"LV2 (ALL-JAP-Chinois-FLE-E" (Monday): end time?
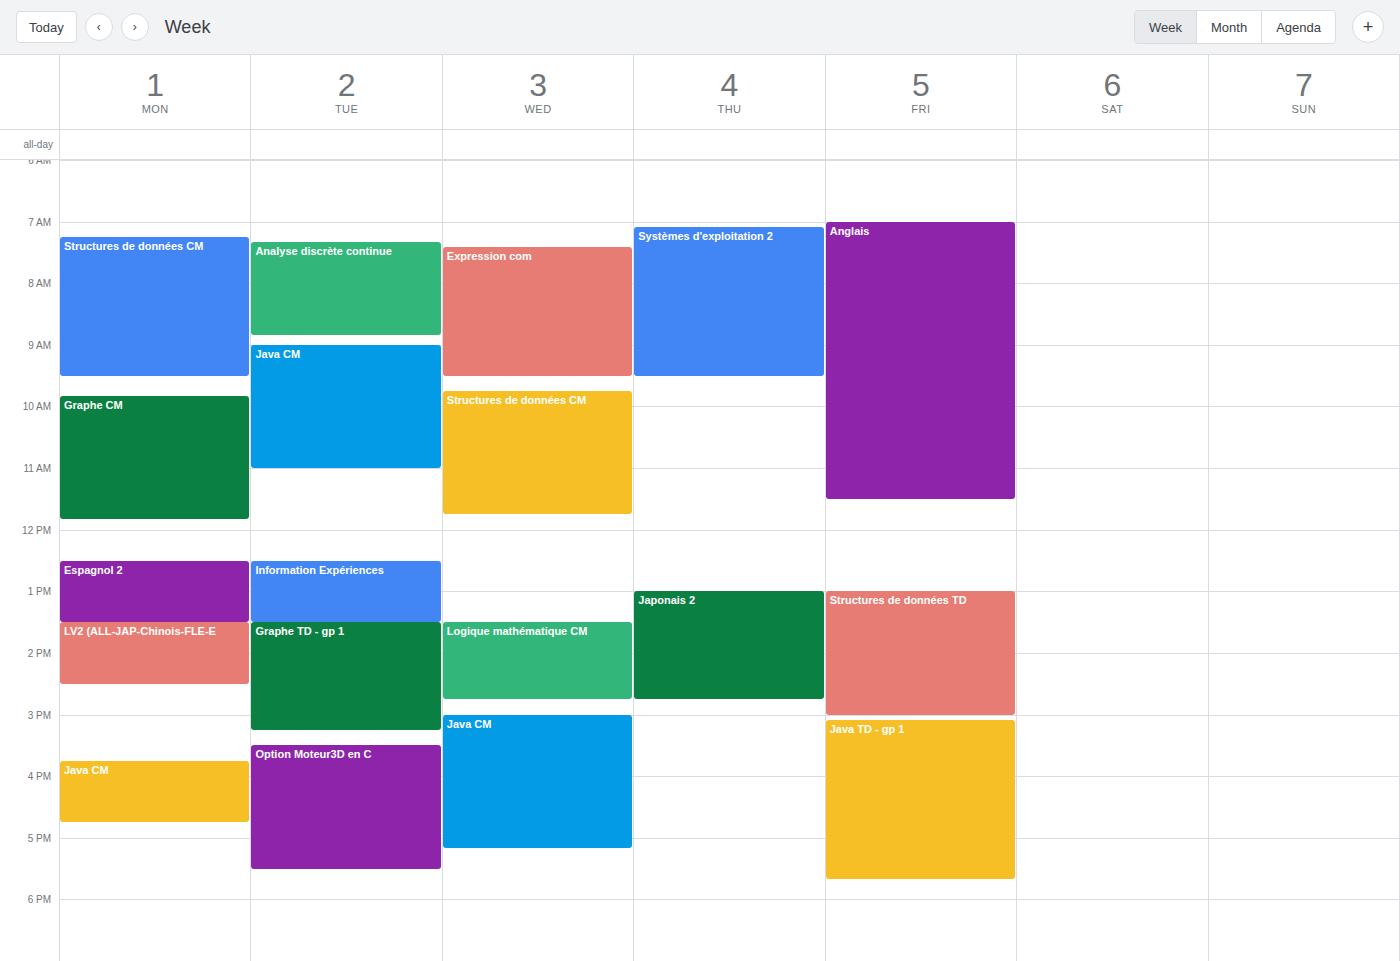
2:30 PM